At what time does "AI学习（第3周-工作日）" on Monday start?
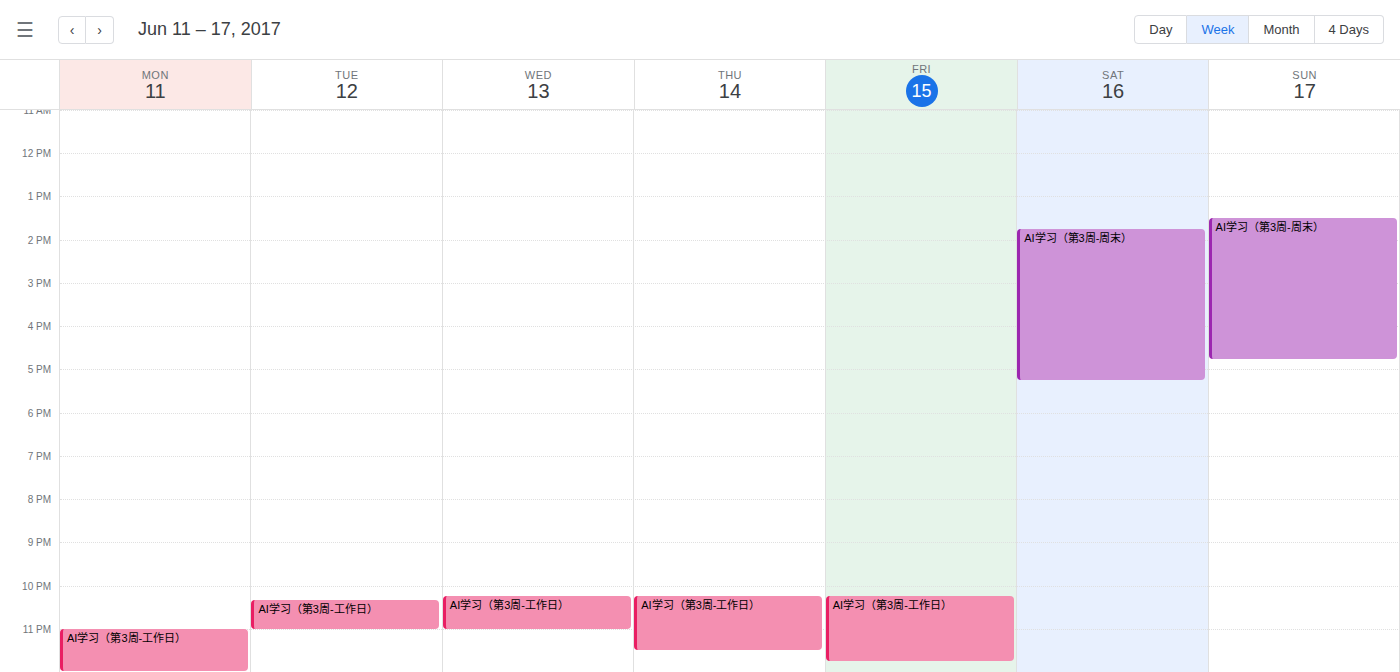
11:00 PM